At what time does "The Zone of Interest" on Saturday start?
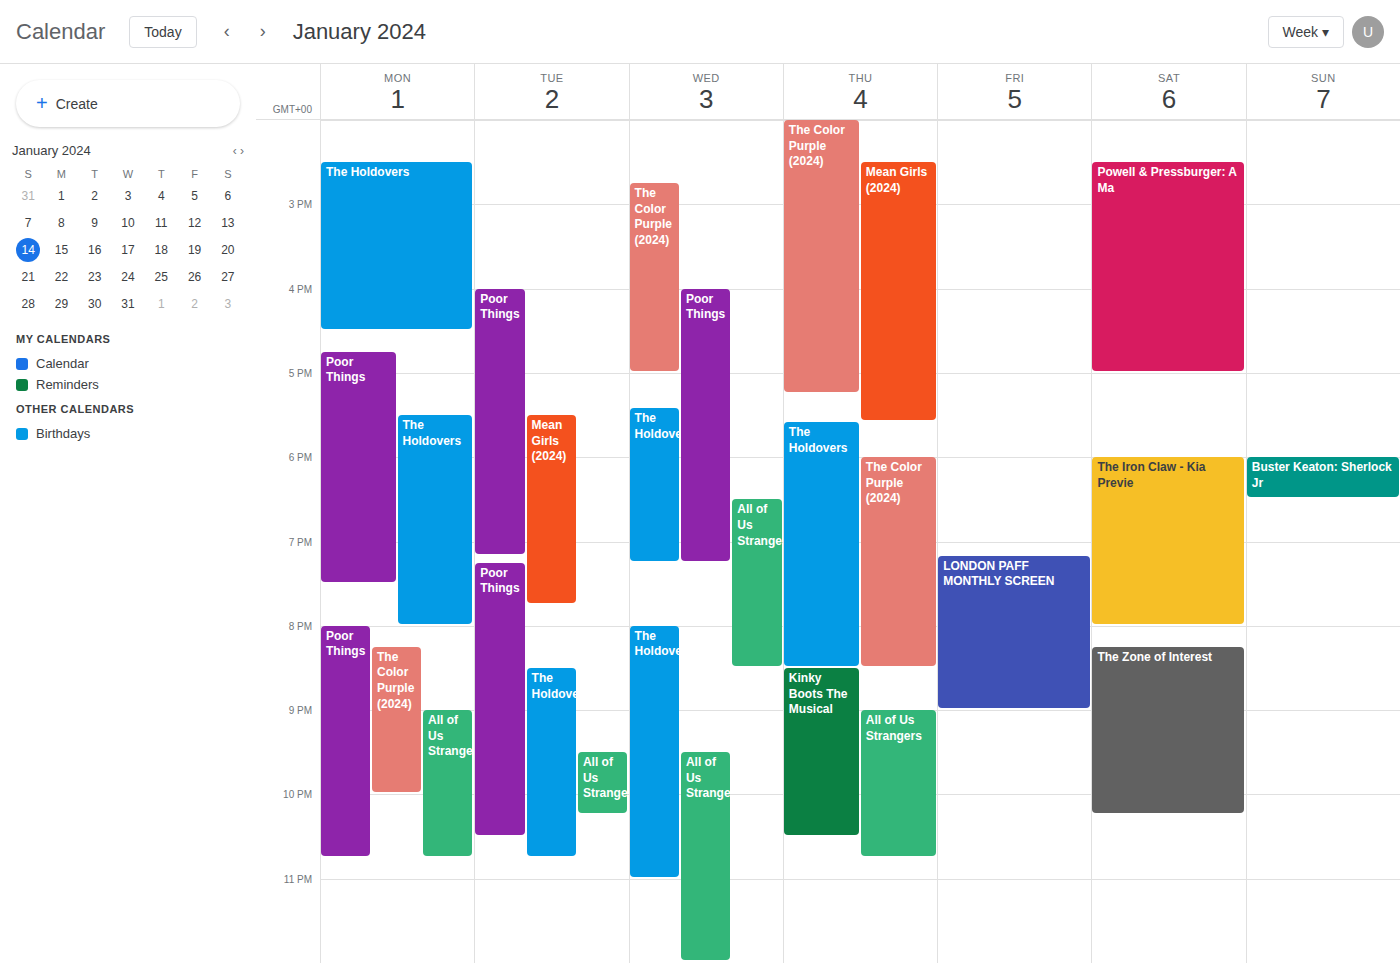
8:15 PM